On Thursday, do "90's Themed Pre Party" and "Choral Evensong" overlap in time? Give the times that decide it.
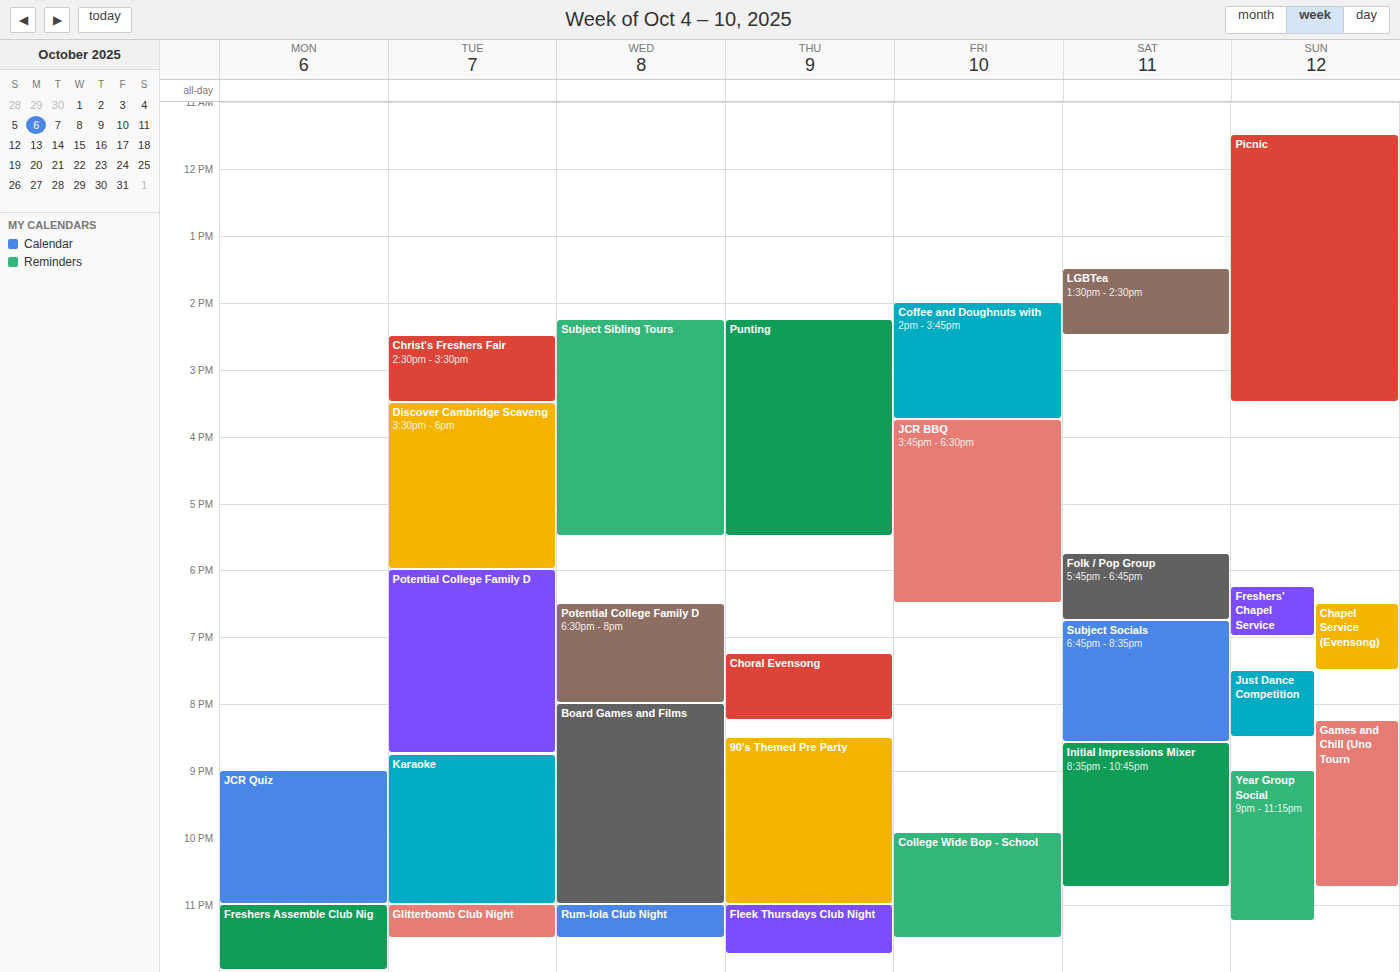
"Choral Evensong" ends at 8:15 PM and "90's Themed Pre Party" starts at 8:30 PM -- no overlap.